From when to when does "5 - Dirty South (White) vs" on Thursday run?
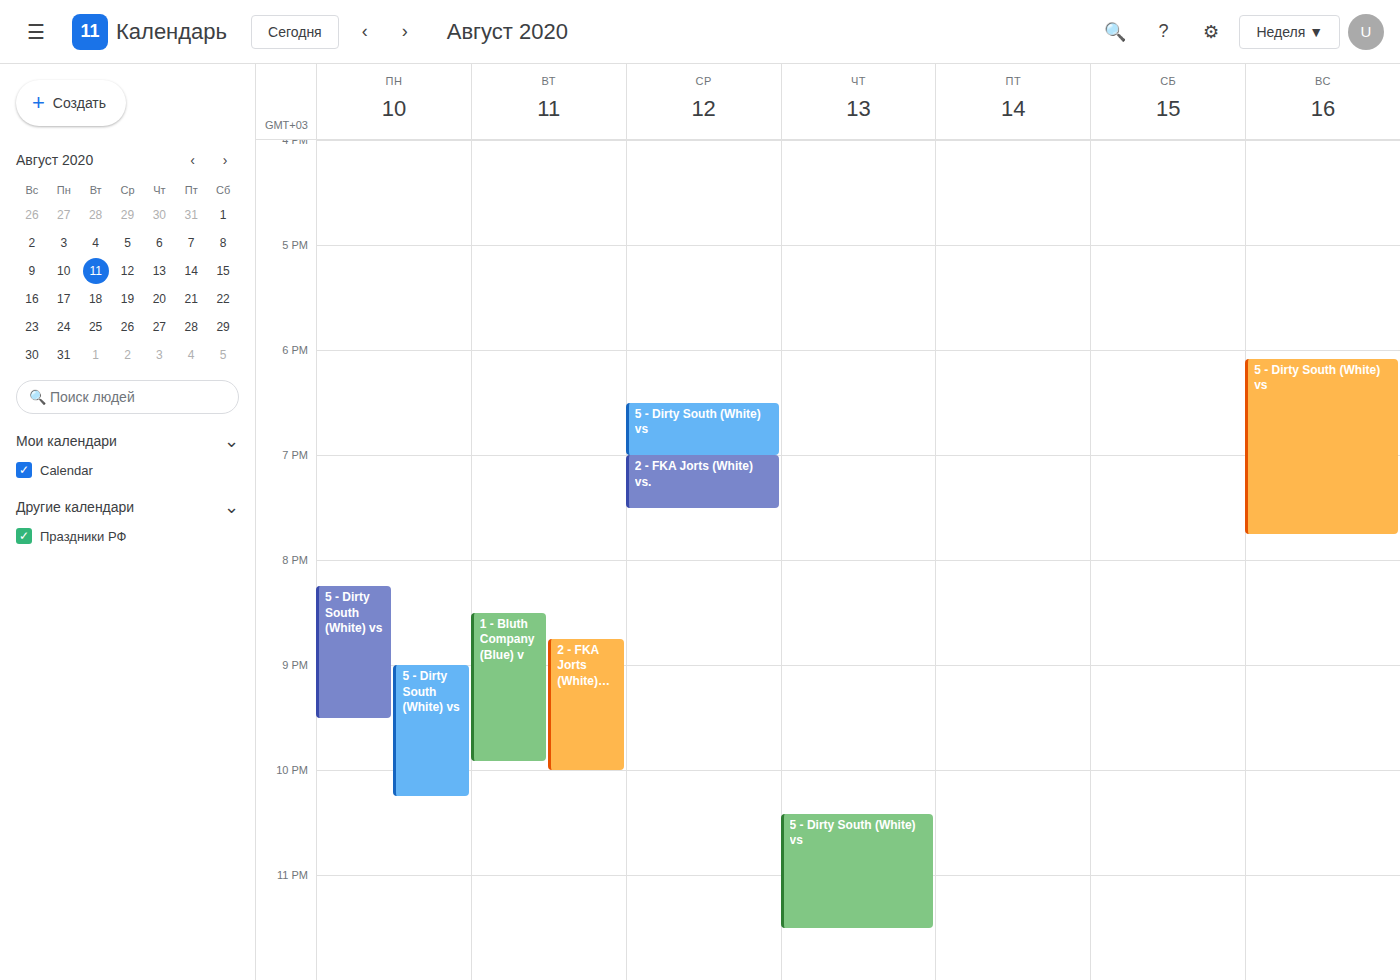
22:25 to 23:30